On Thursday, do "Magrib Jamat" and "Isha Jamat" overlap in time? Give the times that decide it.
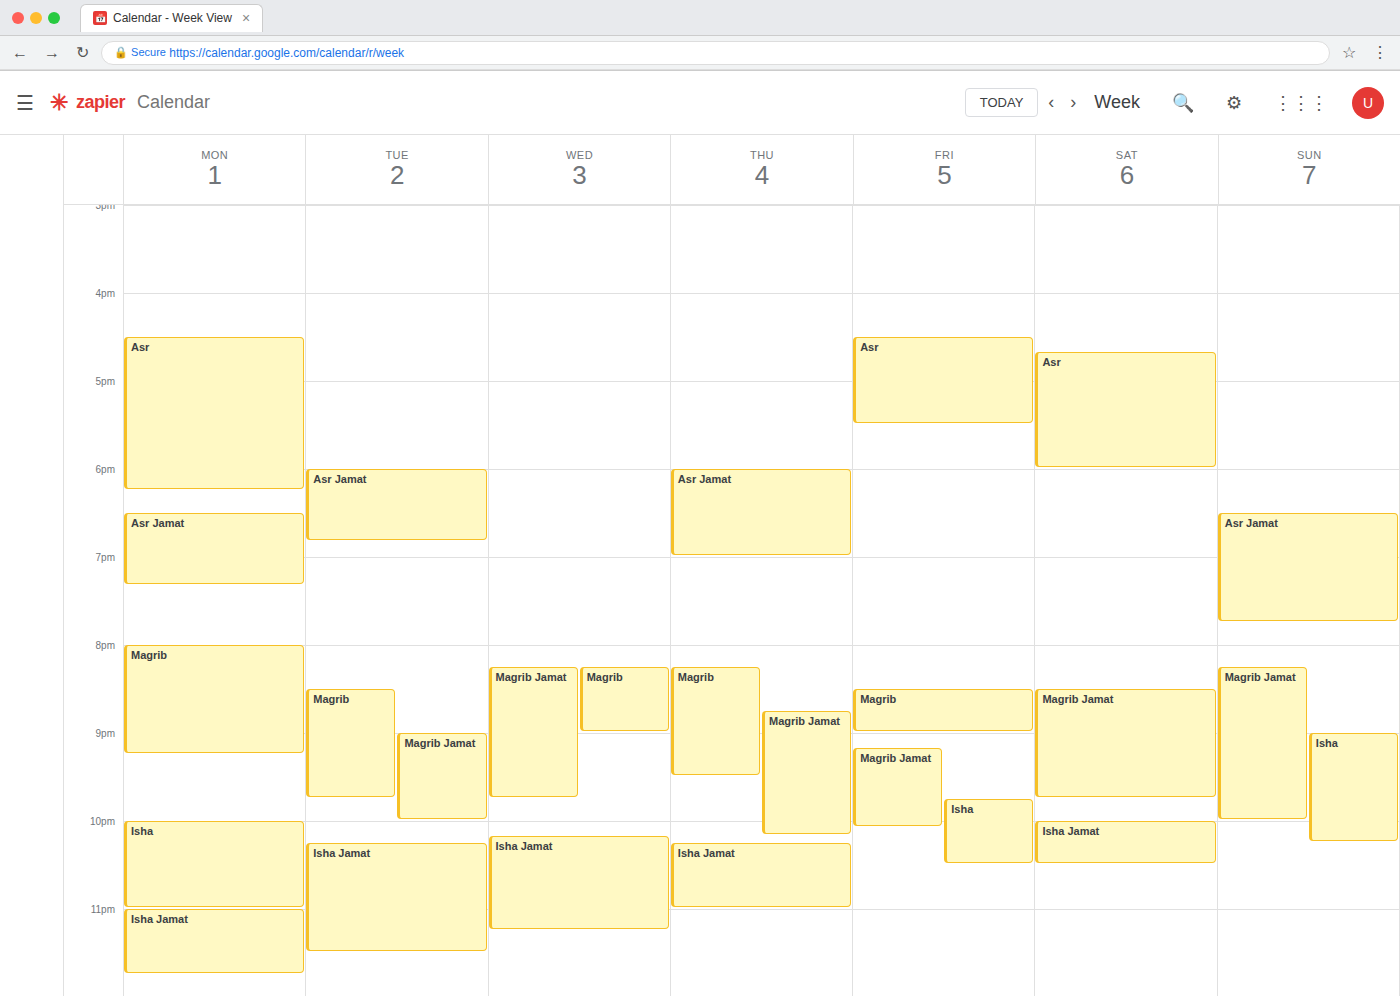
"Magrib Jamat" ends at 10:10 PM and "Isha Jamat" starts at 10:15 PM -- no overlap.